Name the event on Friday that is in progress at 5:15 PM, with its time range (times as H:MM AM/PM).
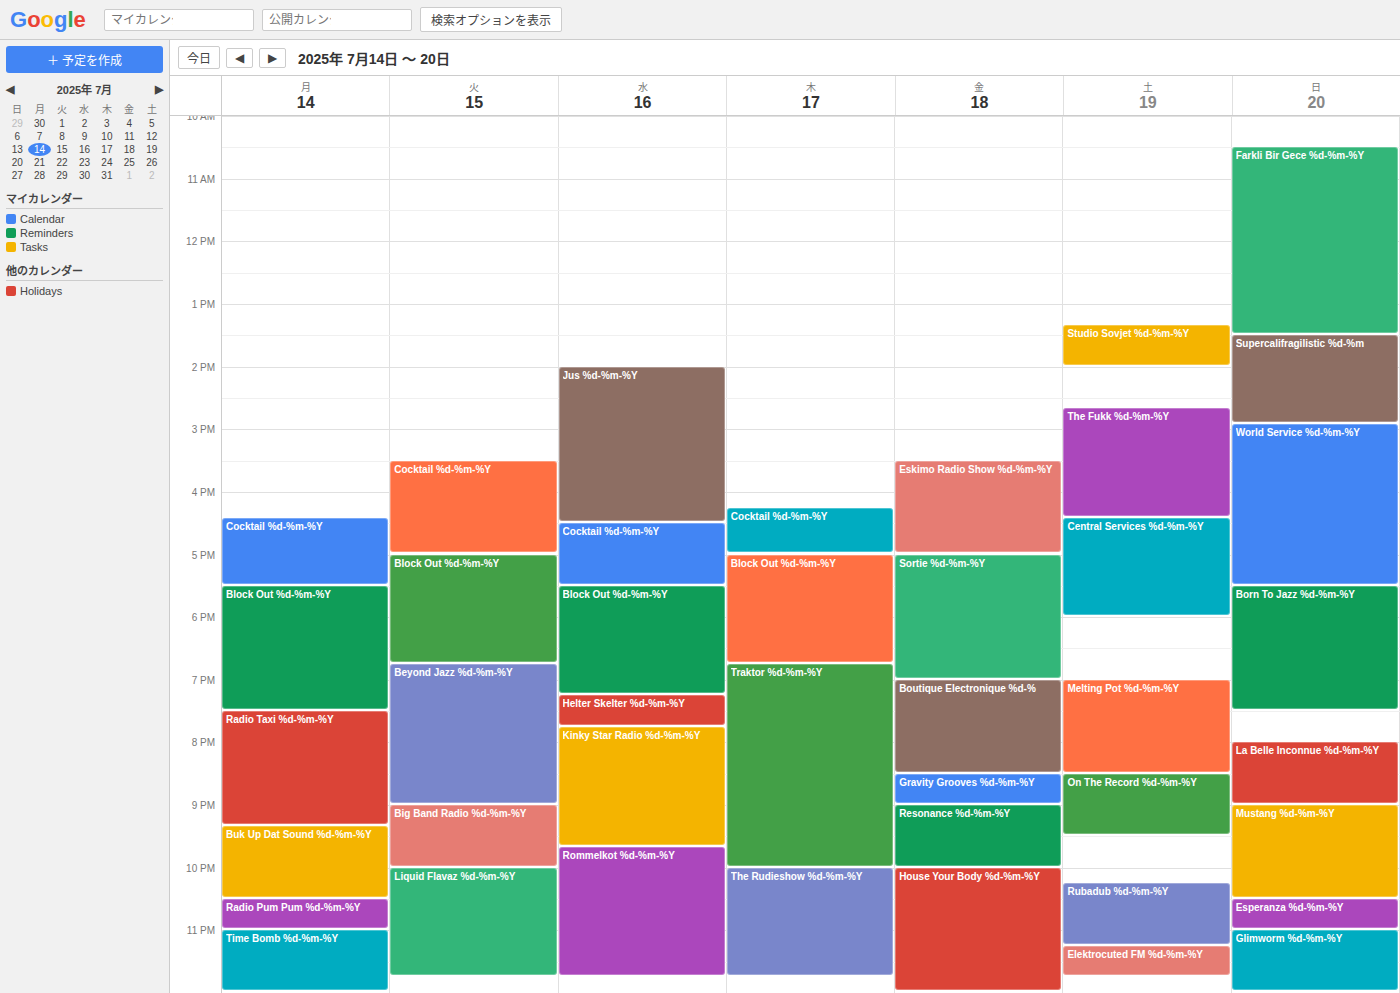
"Sortie %d-%m-%Y", 5:00 PM to 7:00 PM